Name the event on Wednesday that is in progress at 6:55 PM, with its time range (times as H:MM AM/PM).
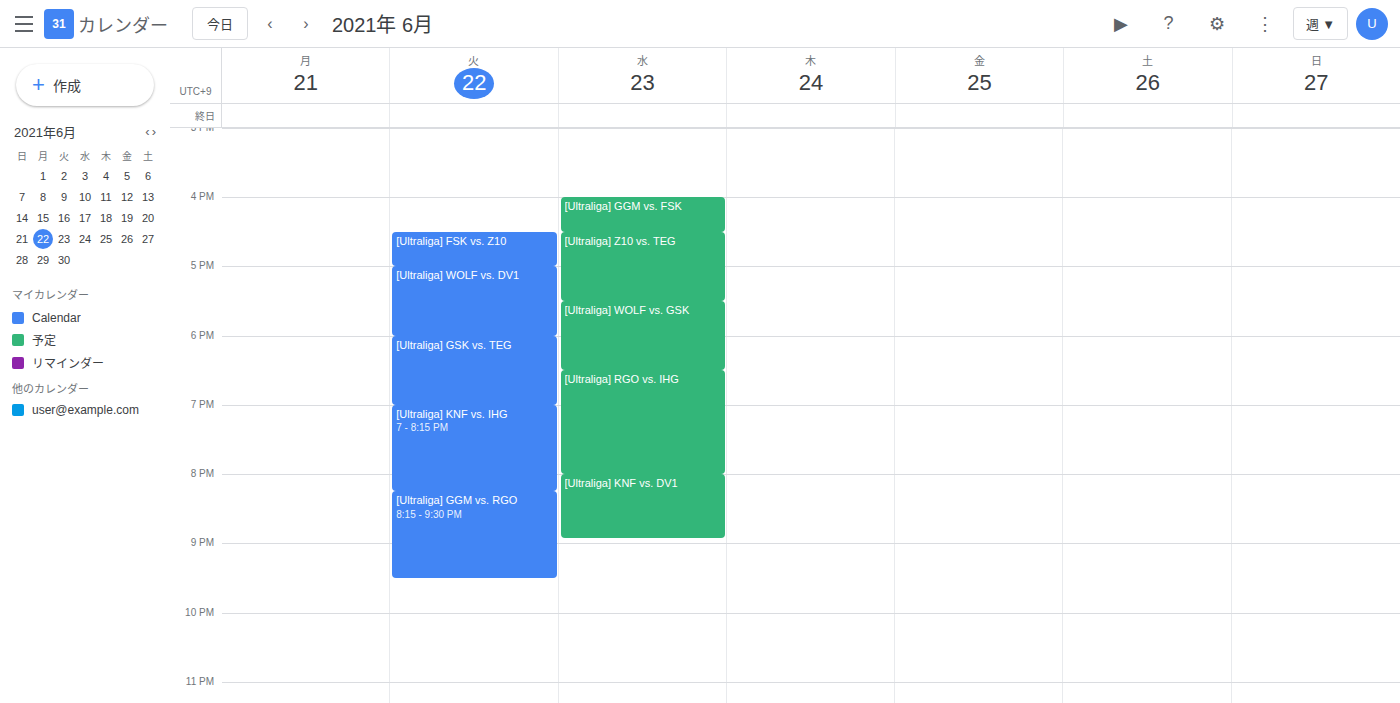
"[Ultraliga] RGO vs. IHG", 6:30 PM to 8:00 PM